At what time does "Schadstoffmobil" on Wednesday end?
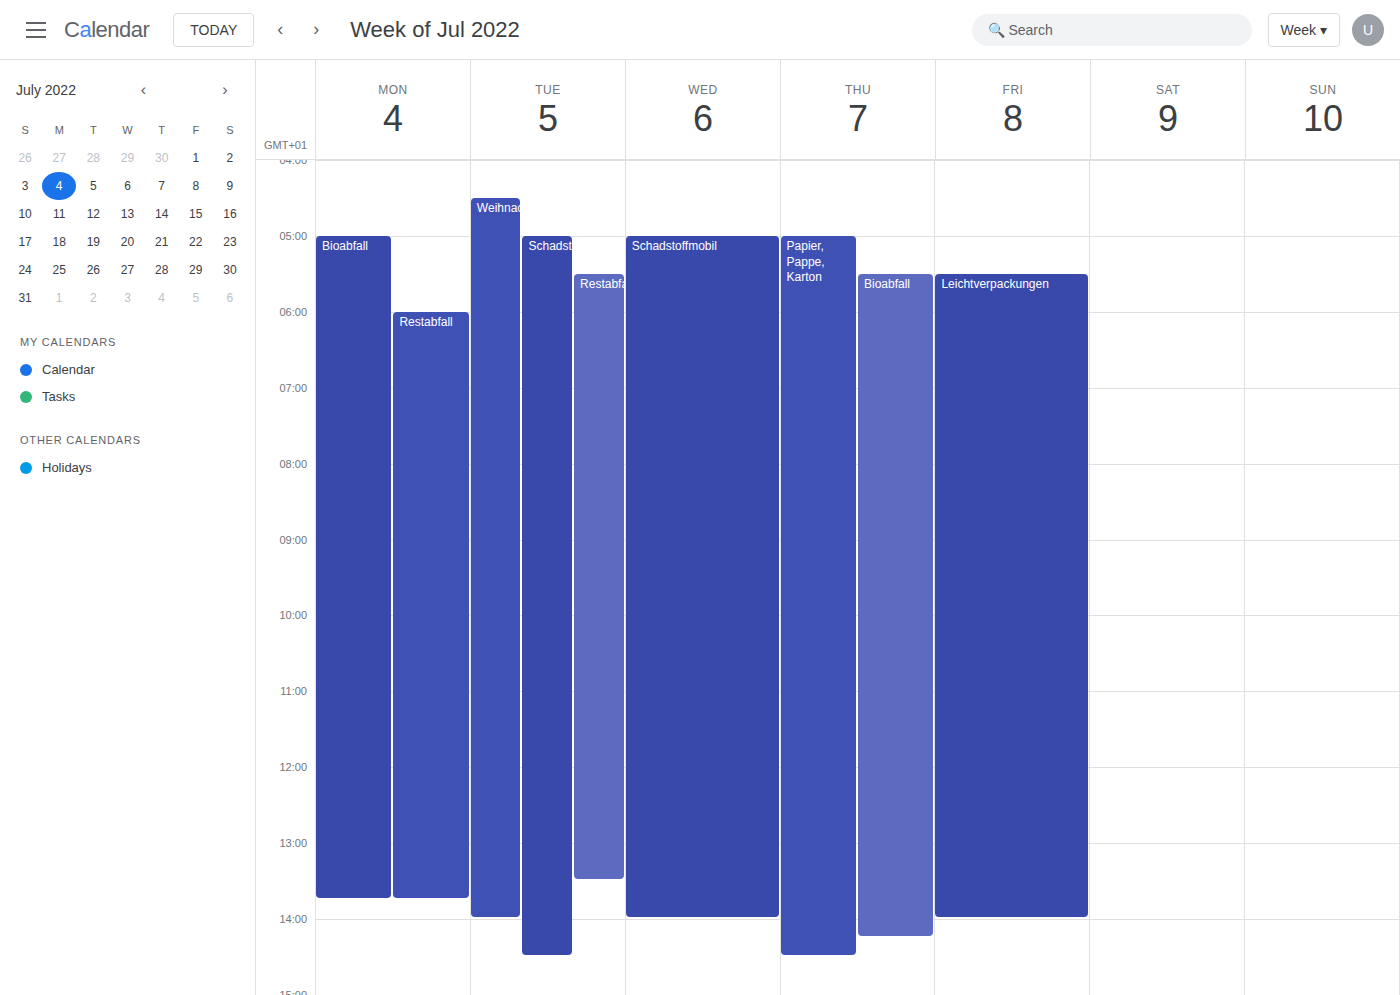
2:00 PM